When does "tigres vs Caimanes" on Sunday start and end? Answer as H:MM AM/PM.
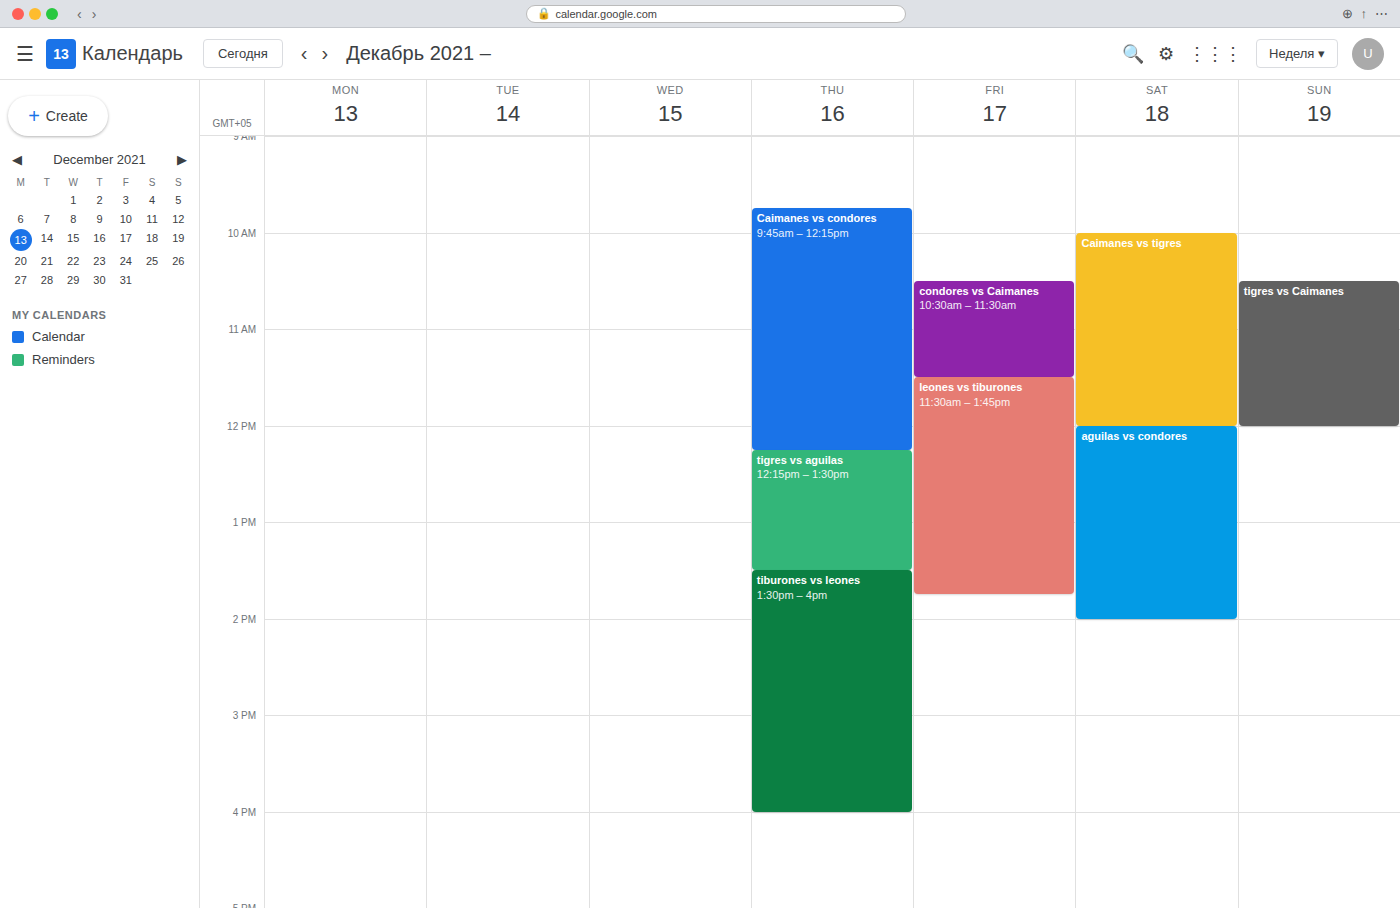
10:30 AM to 12:00 PM